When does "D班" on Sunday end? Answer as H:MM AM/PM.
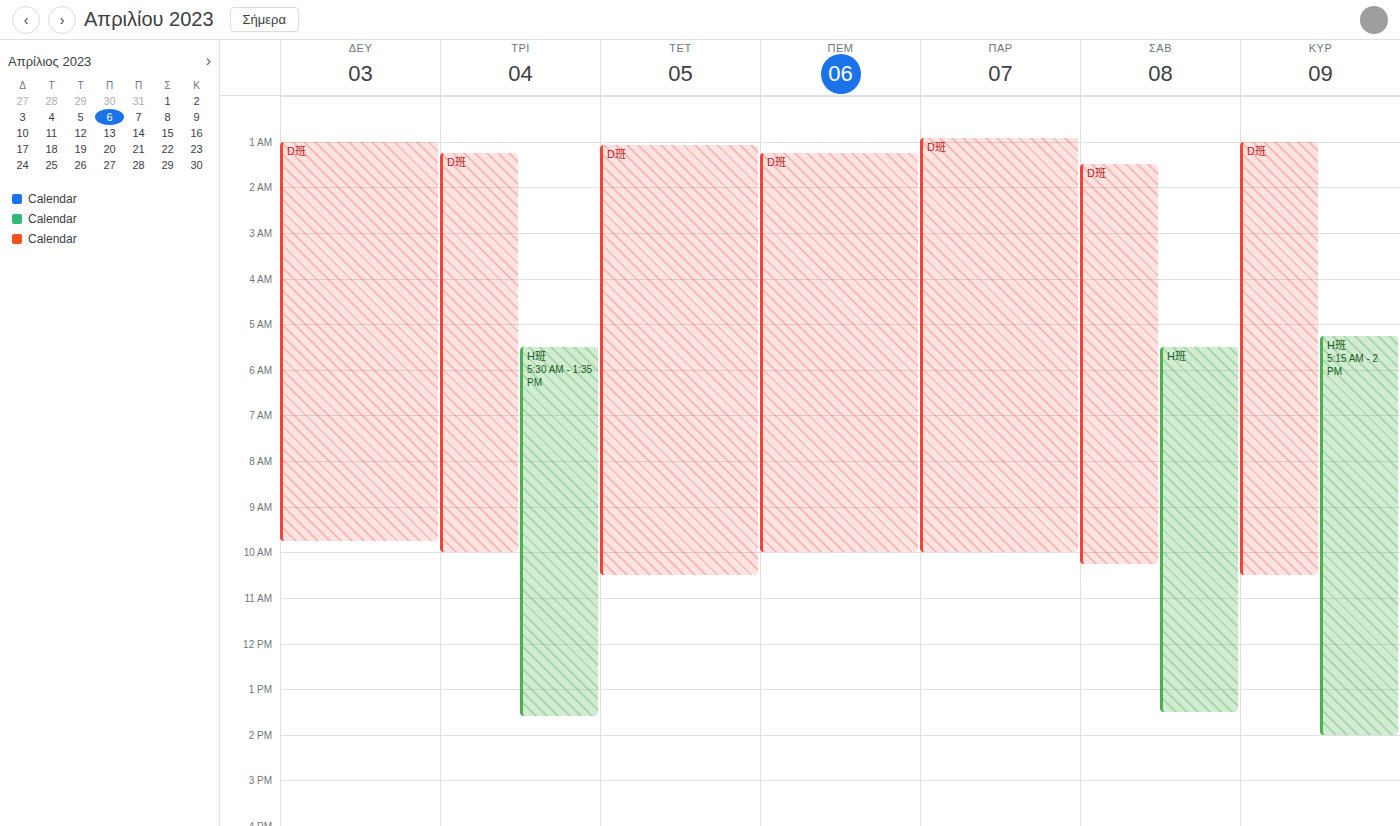
10:30 AM